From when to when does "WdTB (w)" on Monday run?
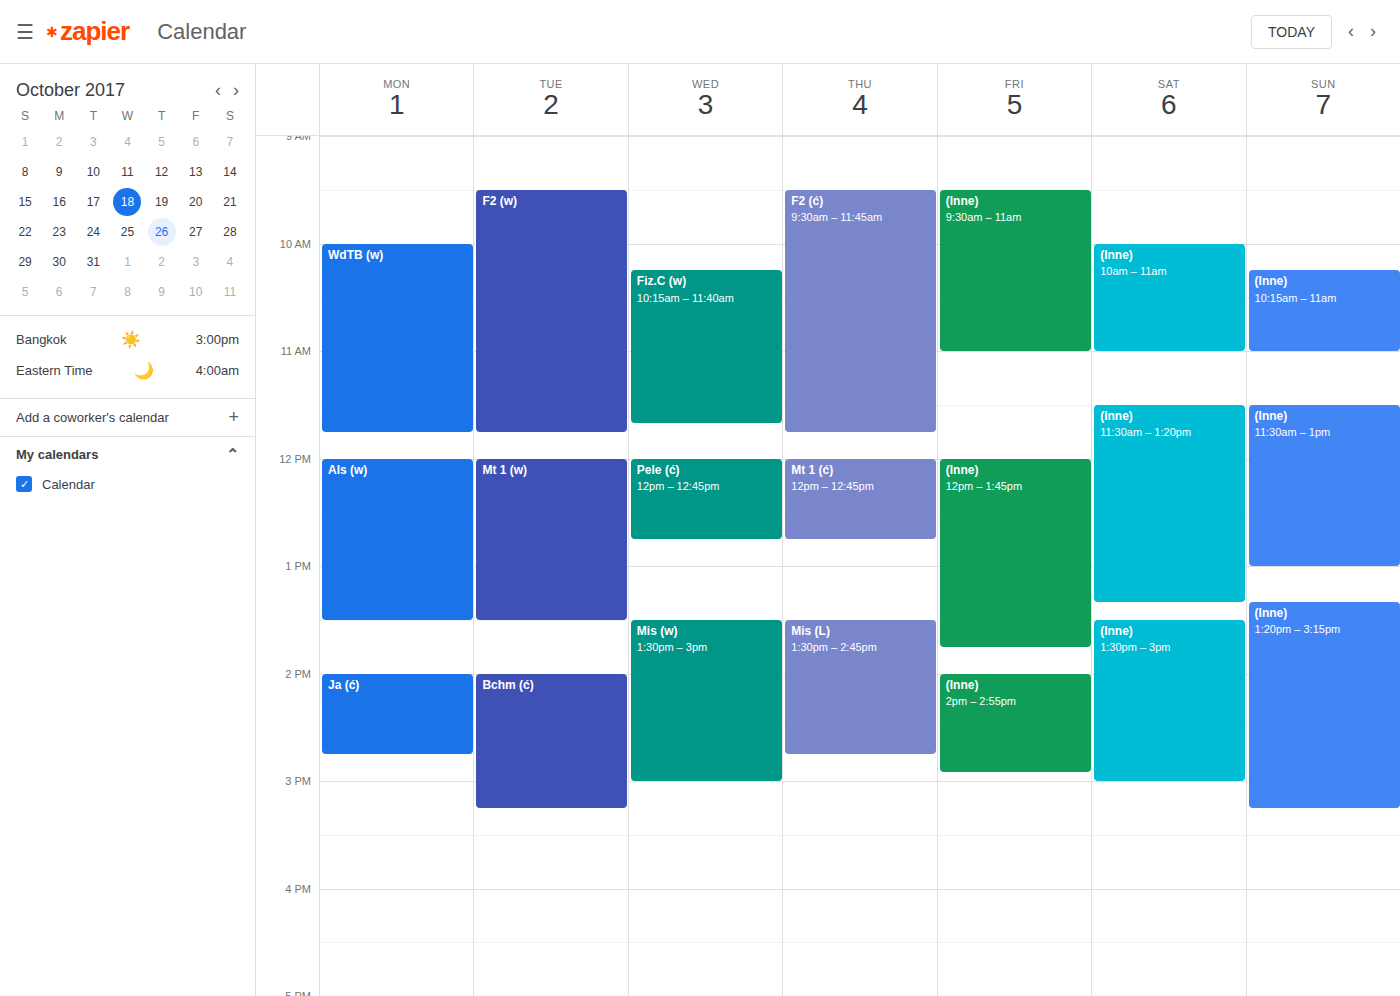
10:00 AM to 11:45 AM